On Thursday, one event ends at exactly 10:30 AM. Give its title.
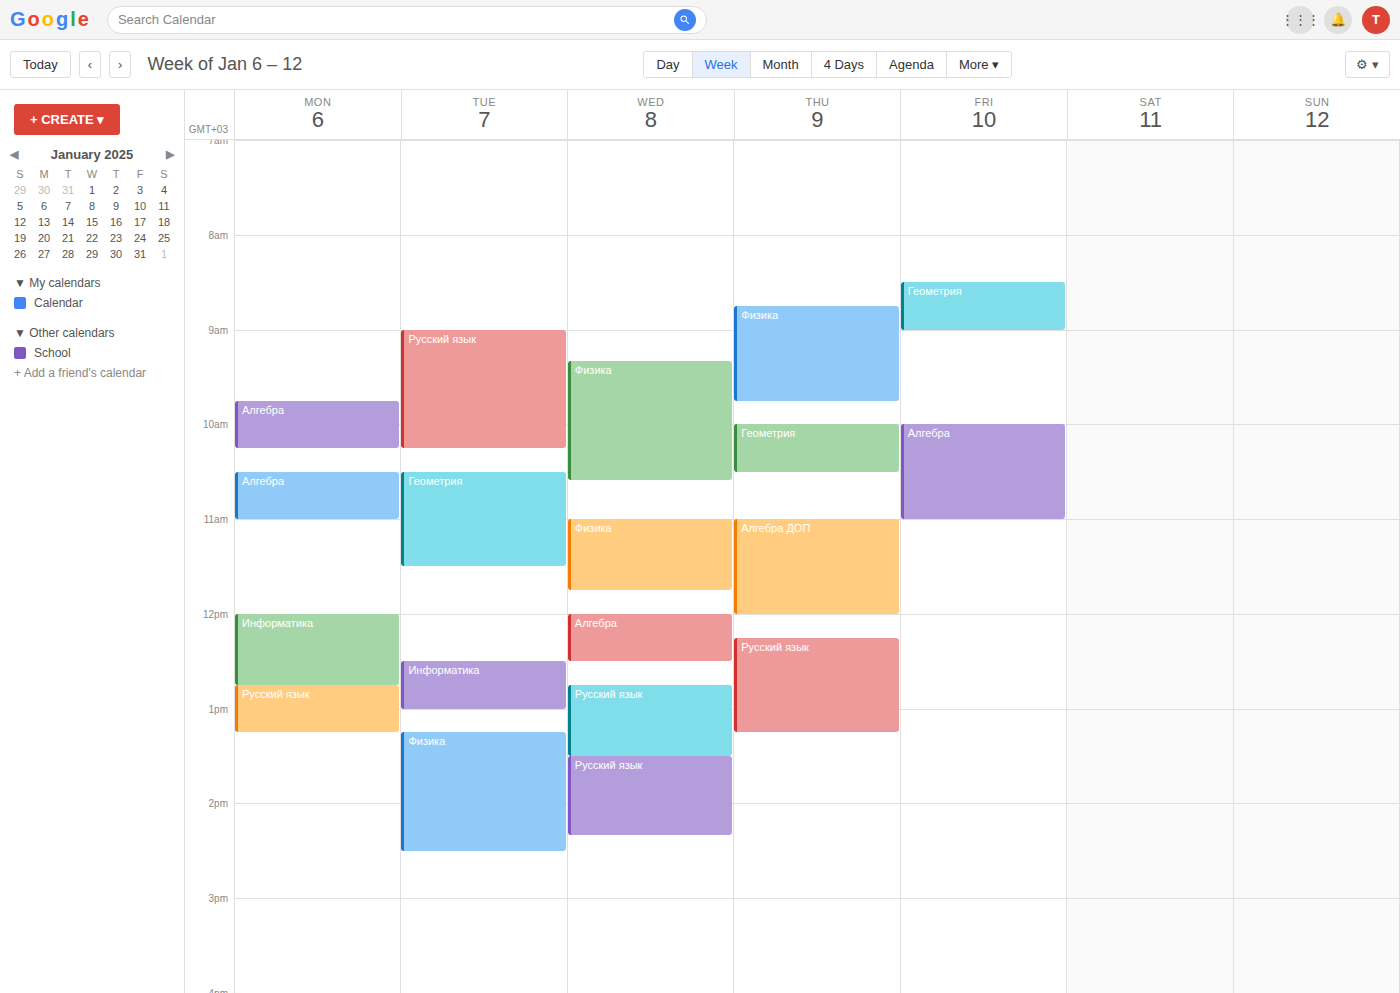
"Геометрия"